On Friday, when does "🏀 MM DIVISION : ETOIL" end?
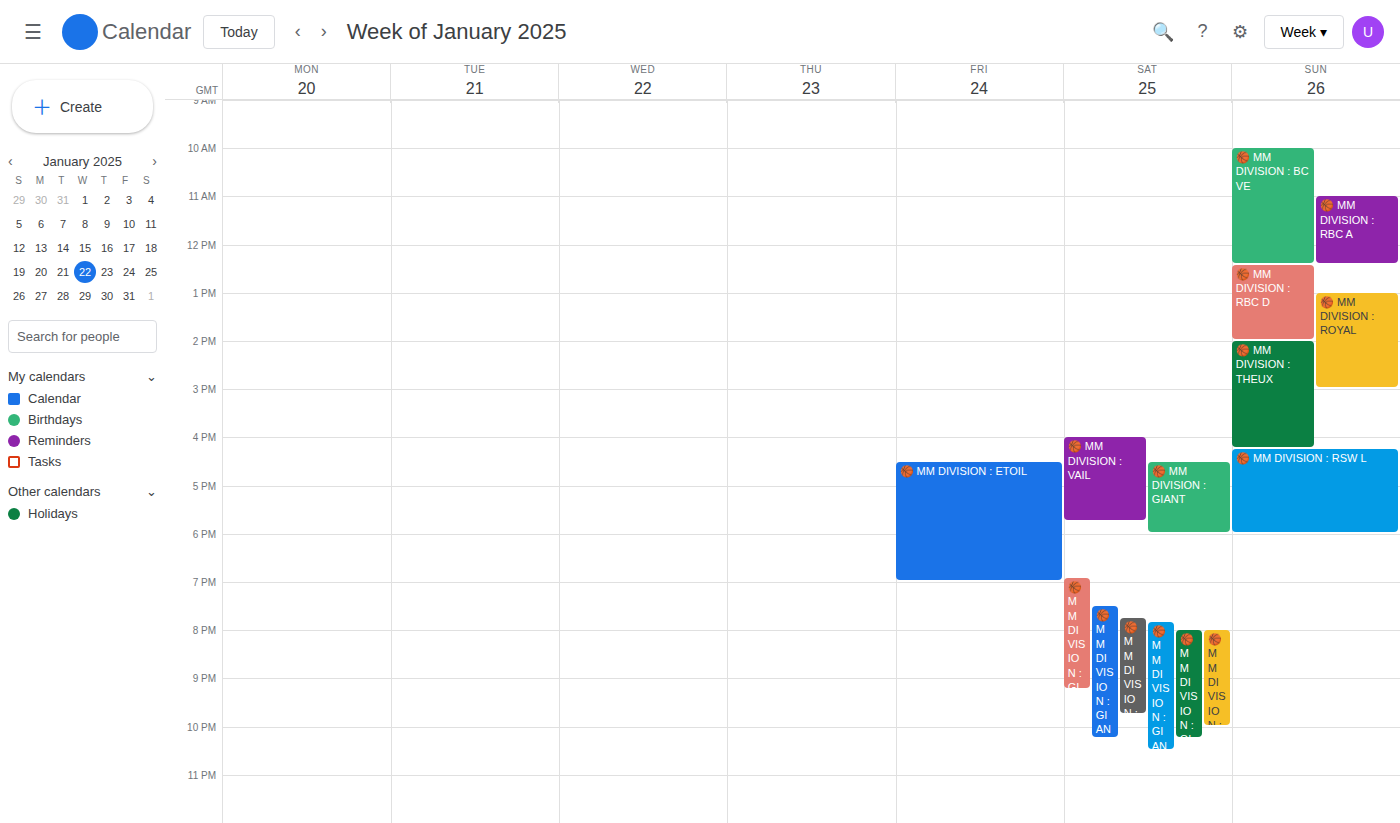
7:00 PM